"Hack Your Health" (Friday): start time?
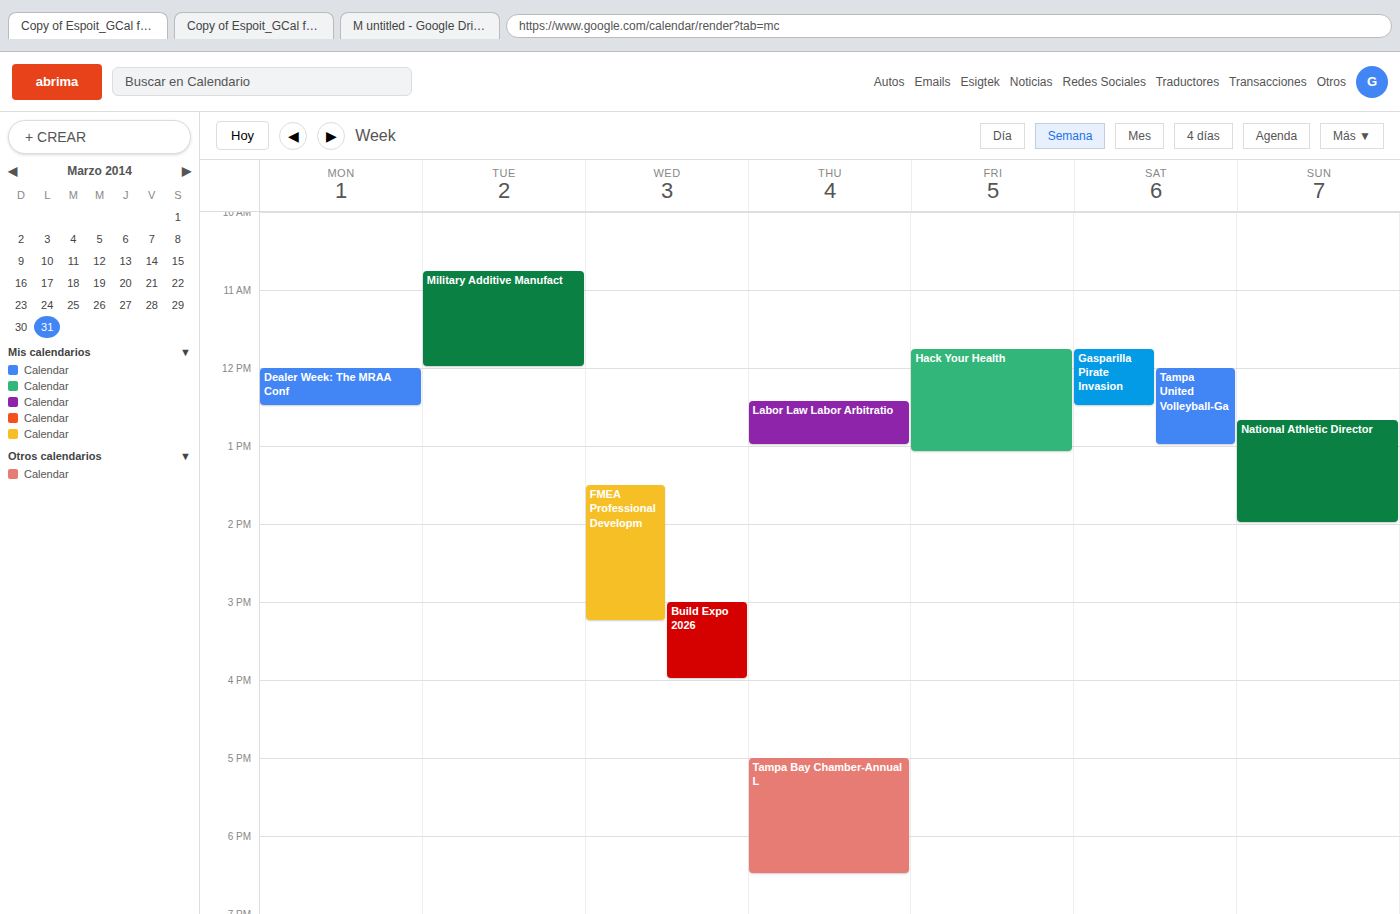
11:45